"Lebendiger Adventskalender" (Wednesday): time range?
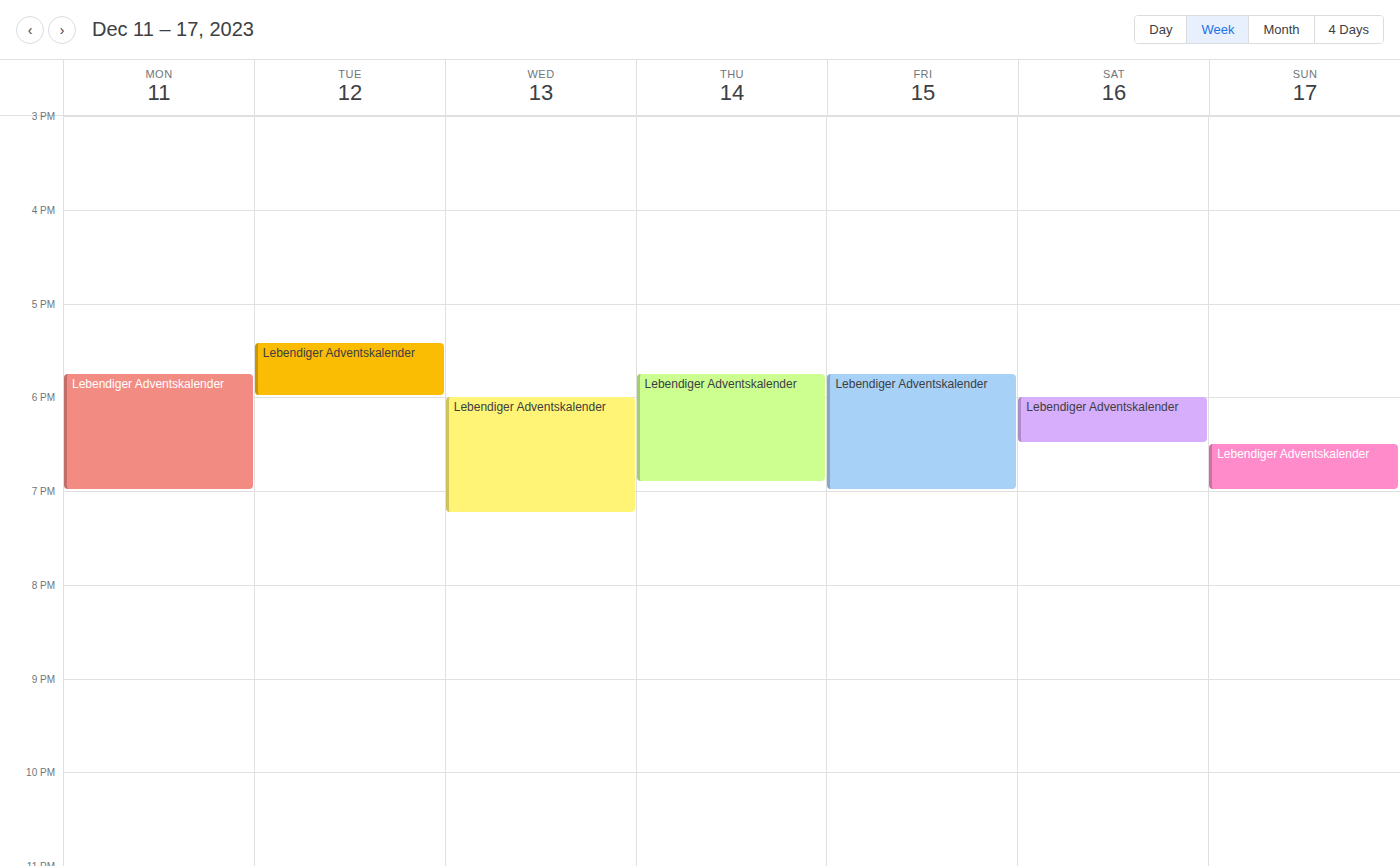
6:00 PM to 7:15 PM